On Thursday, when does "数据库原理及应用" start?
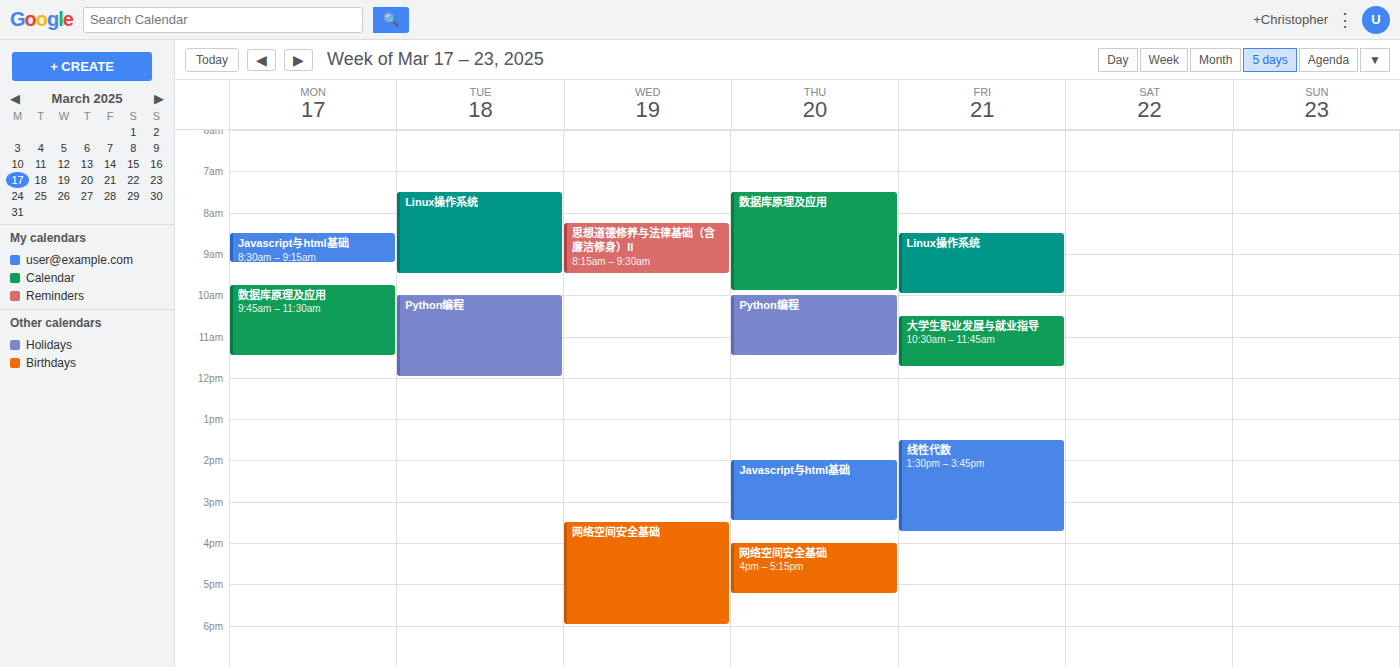
7:30 AM